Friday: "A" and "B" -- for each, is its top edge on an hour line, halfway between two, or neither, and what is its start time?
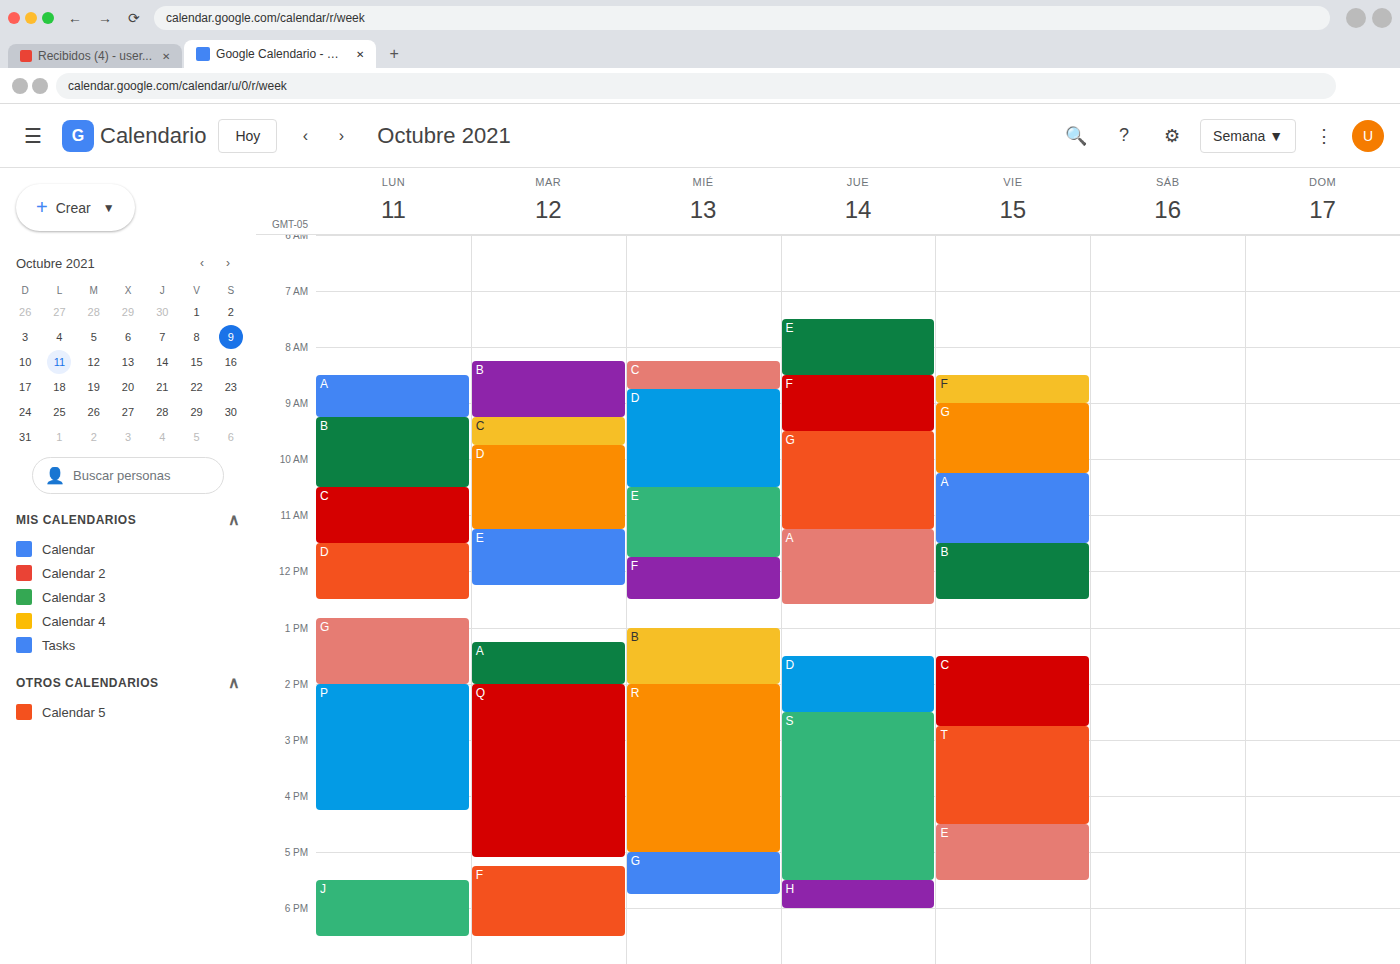
"A": 10:15, neither: a quarter of the way from the 10:00 line to the 11:00 line. "B": 11:30, halfway between the 11:00 and 12:00 lines.